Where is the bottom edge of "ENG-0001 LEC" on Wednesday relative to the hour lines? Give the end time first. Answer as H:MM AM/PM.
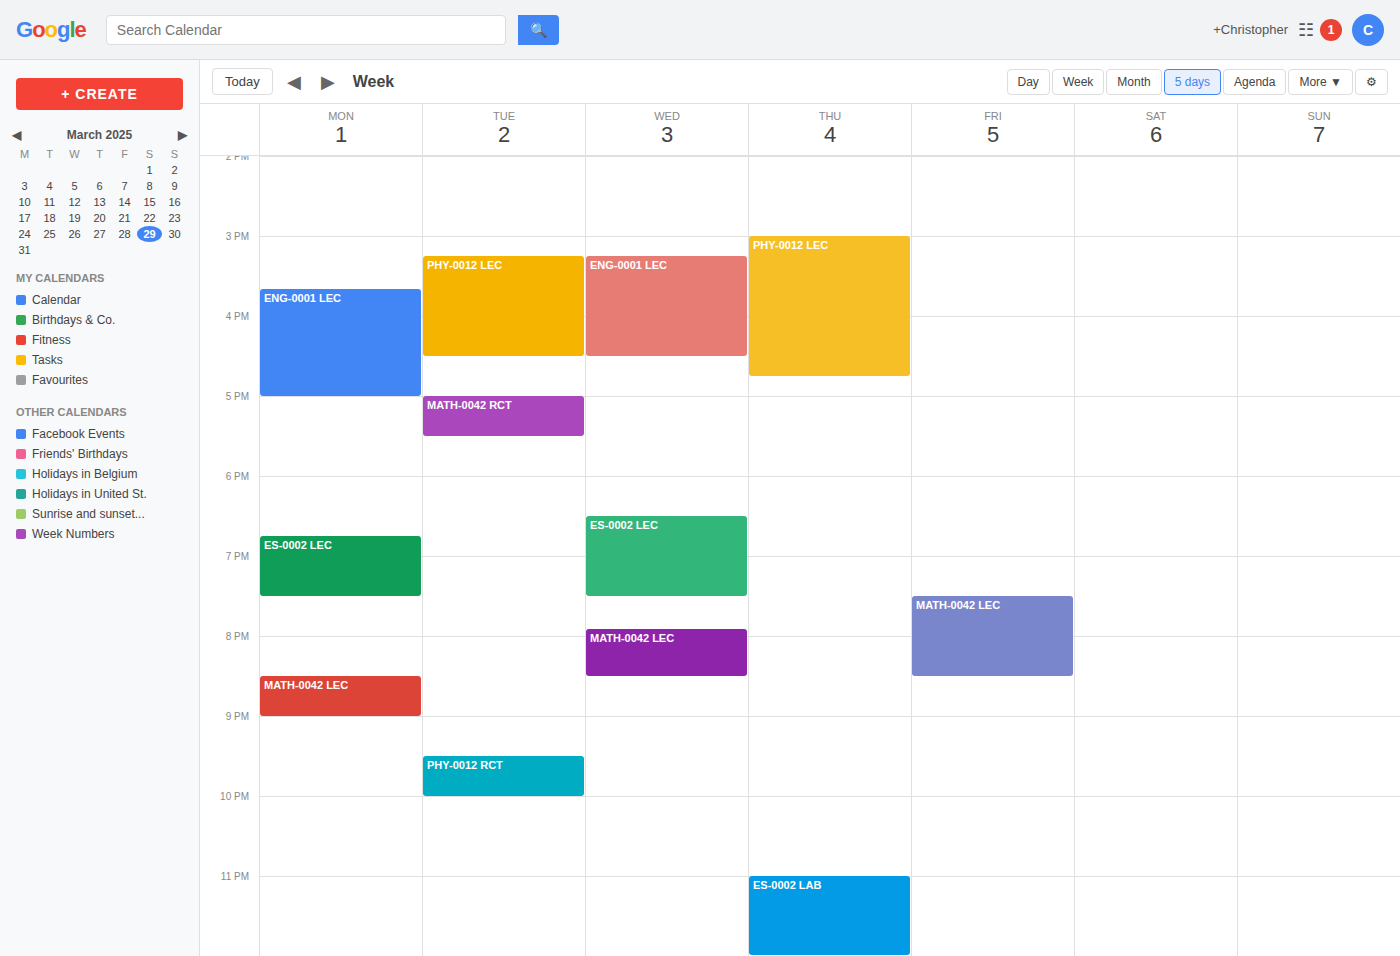
4:30 PM -- halfway between the 4 PM and 5 PM lines.